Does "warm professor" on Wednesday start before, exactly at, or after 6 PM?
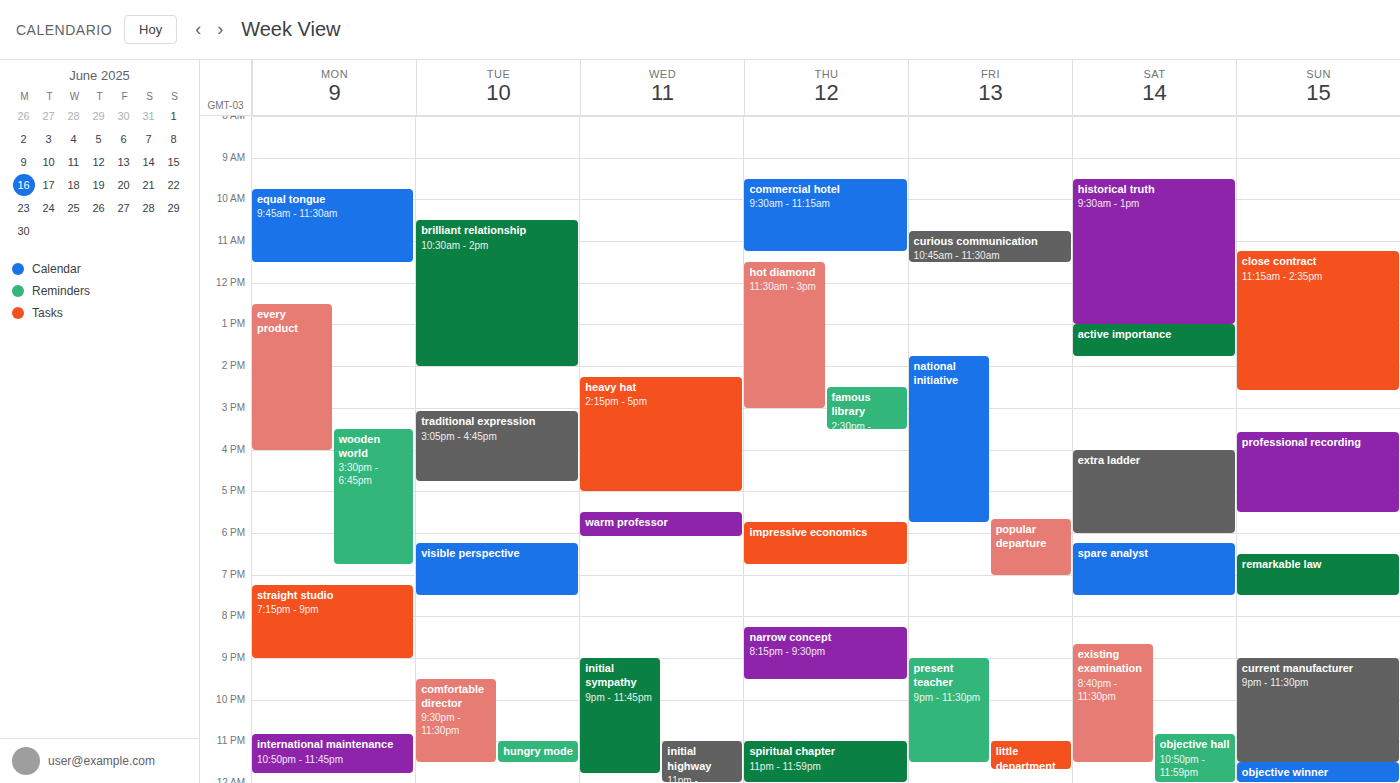
5:30 PM -- before 6 PM, 30 minutes above the 6 PM line.